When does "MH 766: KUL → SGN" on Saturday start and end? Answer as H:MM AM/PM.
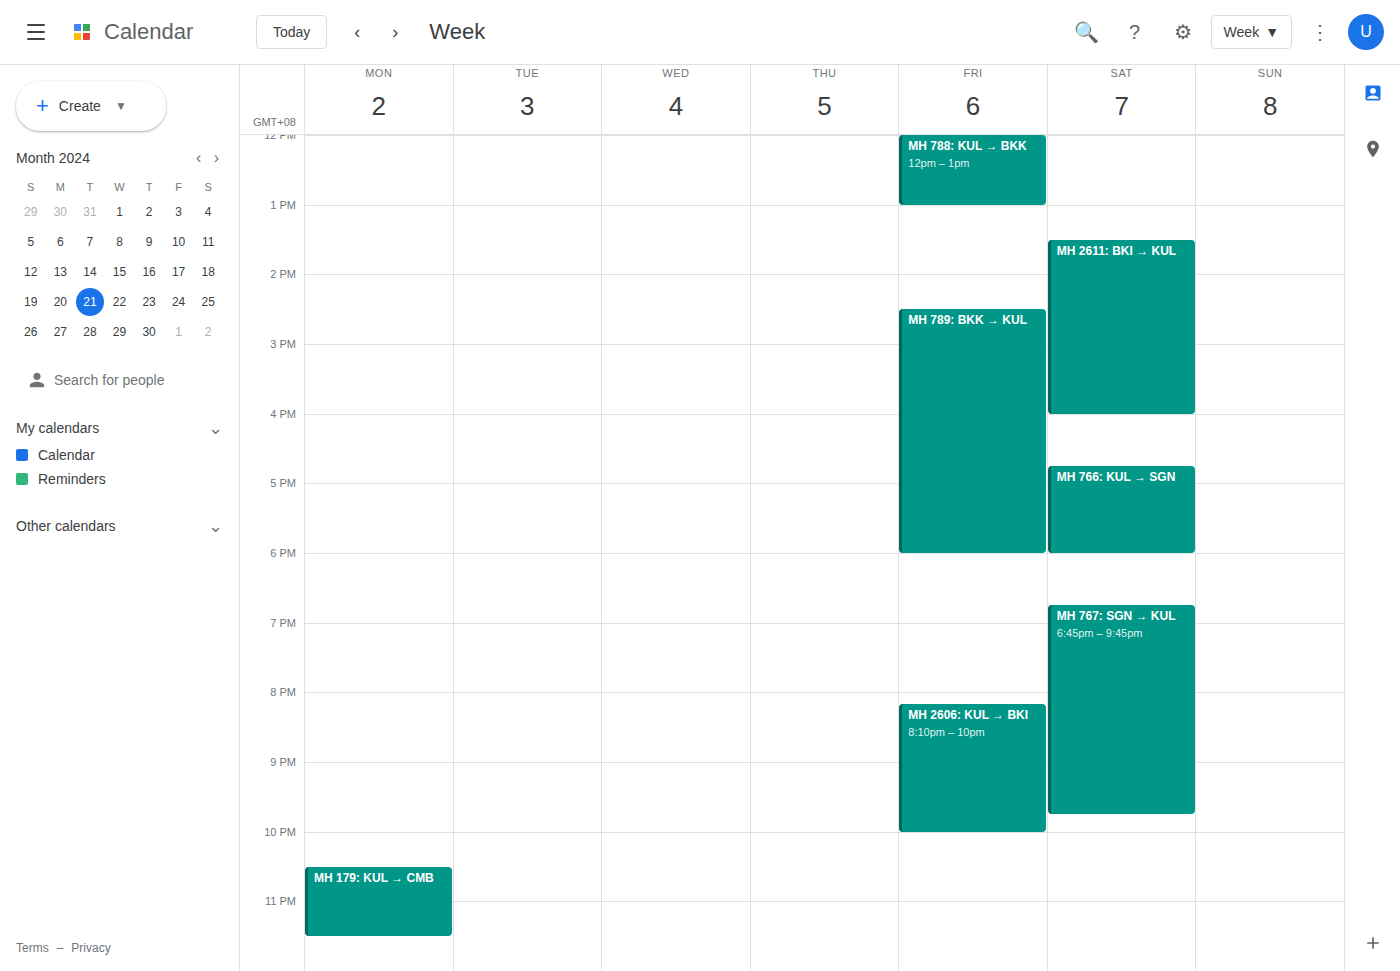
4:45 PM to 6:00 PM